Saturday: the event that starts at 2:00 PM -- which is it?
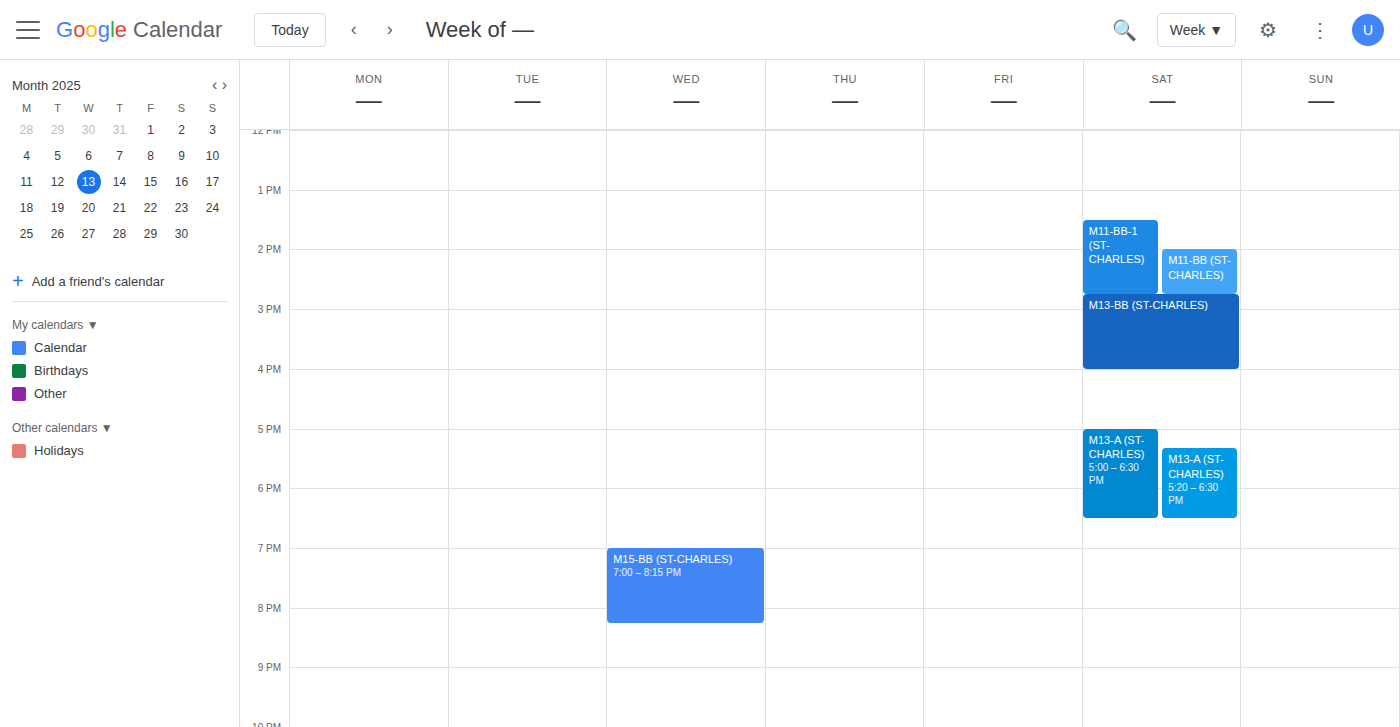
"M11-BB (ST-CHARLES)"